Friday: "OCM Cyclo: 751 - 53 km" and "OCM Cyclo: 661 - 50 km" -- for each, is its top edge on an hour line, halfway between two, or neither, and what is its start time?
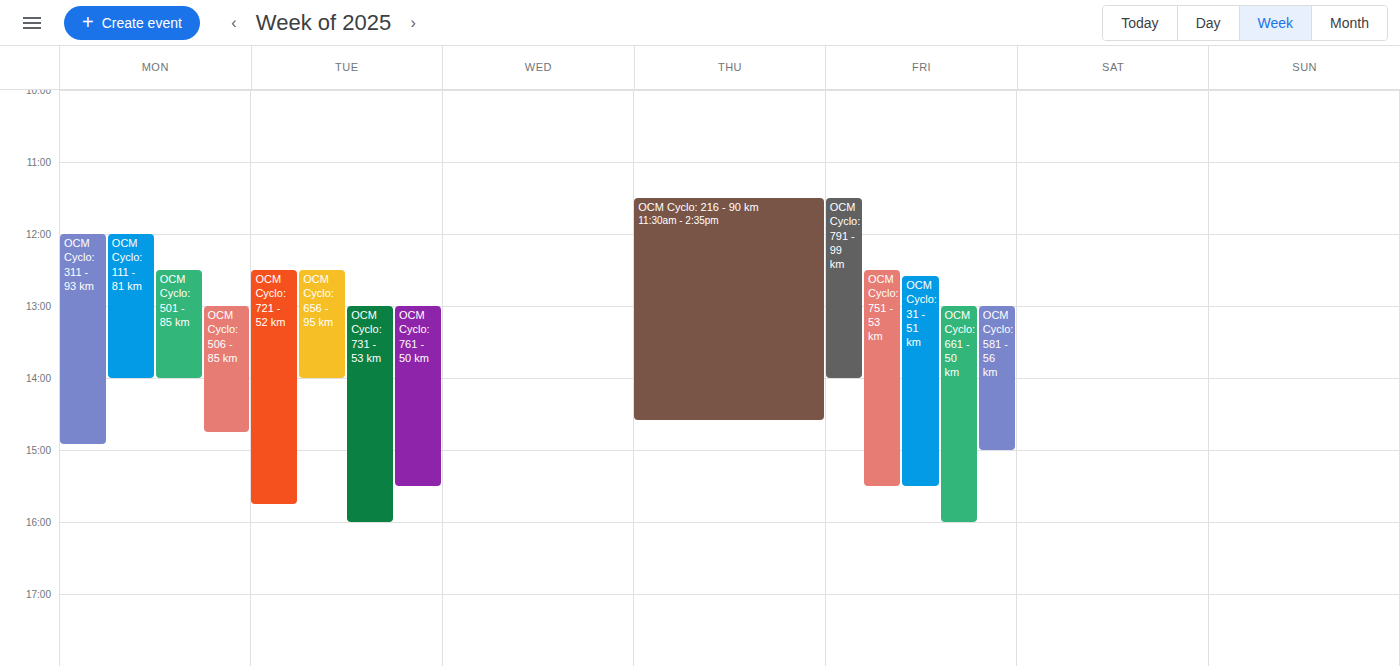
"OCM Cyclo: 751 - 53 km": 12:30 PM, halfway between the 12 PM and 1 PM lines. "OCM Cyclo: 661 - 50 km": 1:00 PM, exactly on the 1 PM line.